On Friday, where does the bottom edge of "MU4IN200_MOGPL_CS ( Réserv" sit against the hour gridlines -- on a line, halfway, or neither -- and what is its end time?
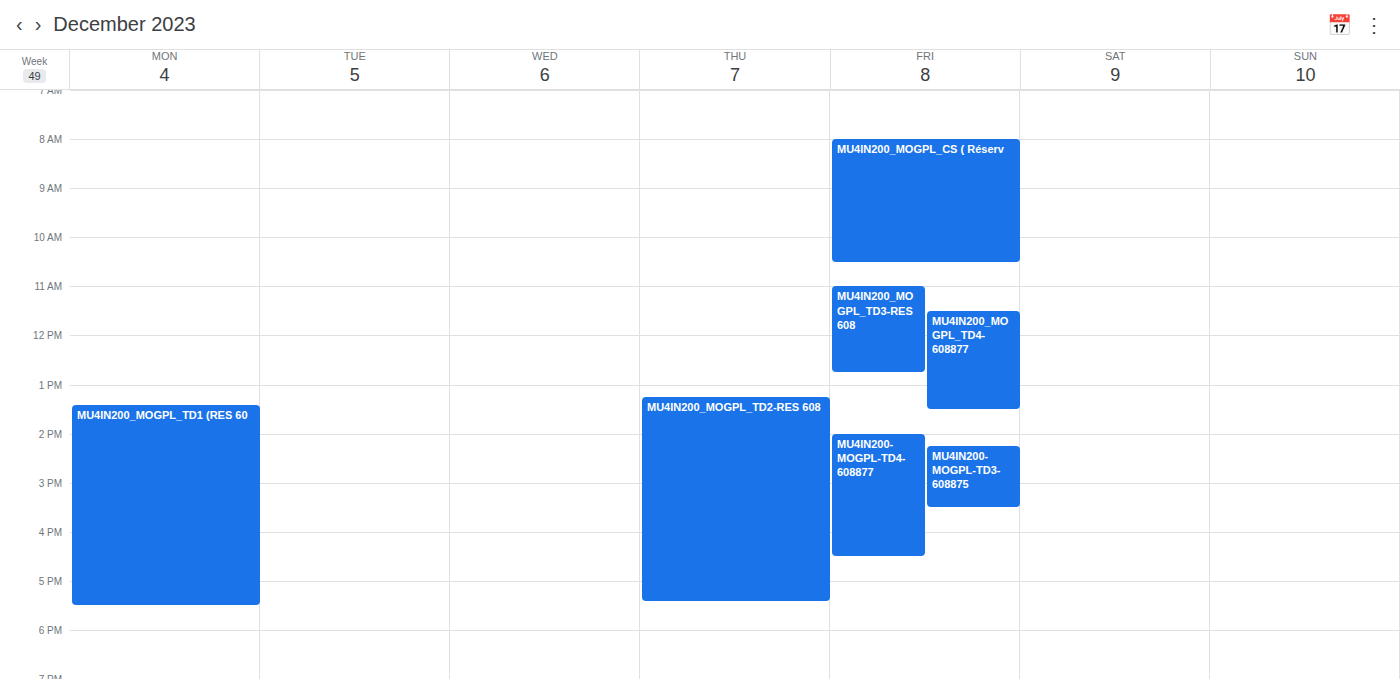
10:30 AM -- halfway between the 10 AM and 11 AM lines.